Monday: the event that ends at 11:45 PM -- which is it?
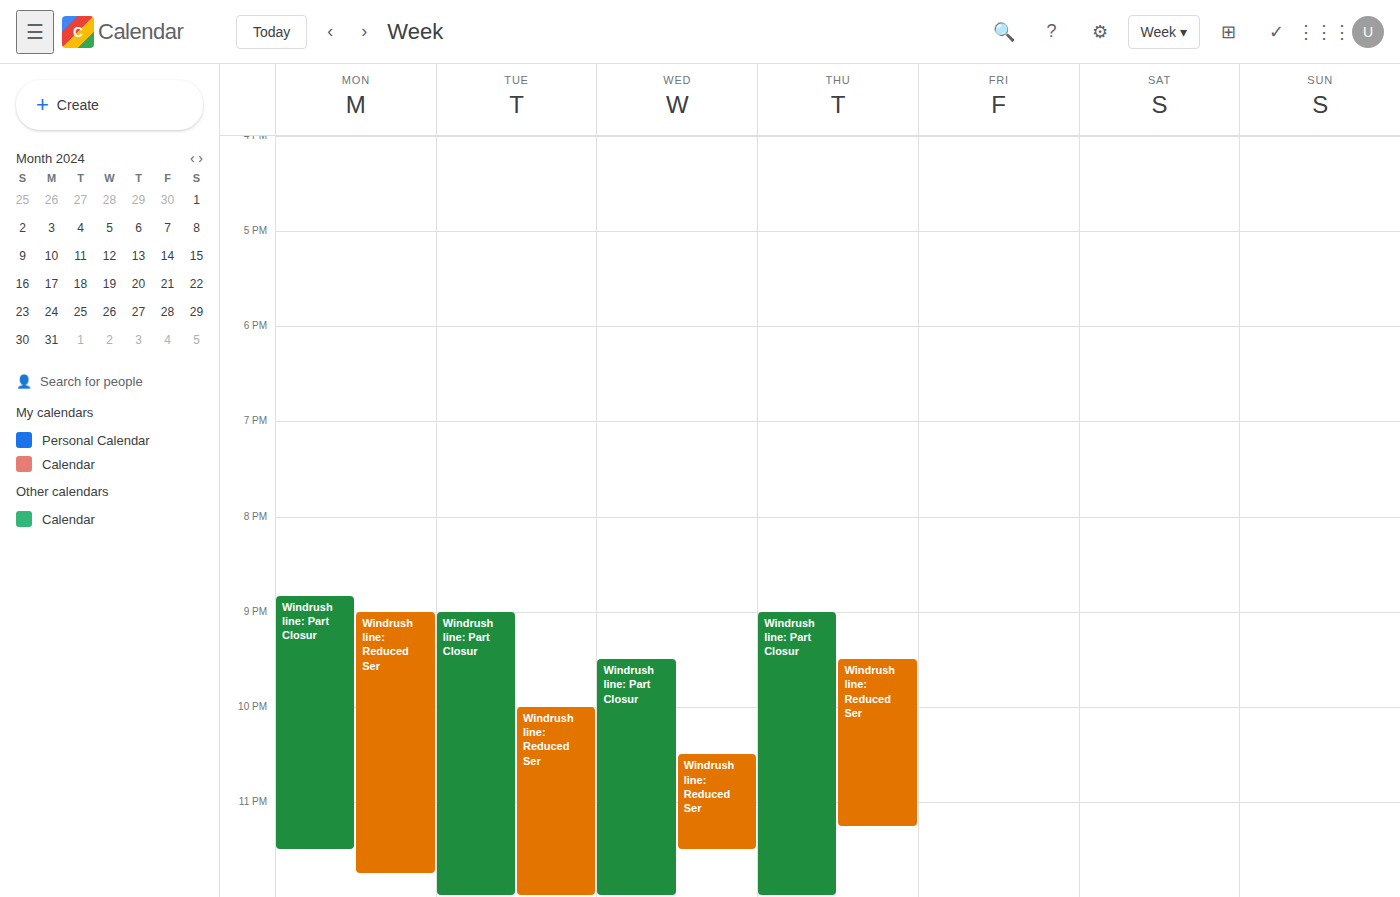
"Windrush line: Reduced Ser"